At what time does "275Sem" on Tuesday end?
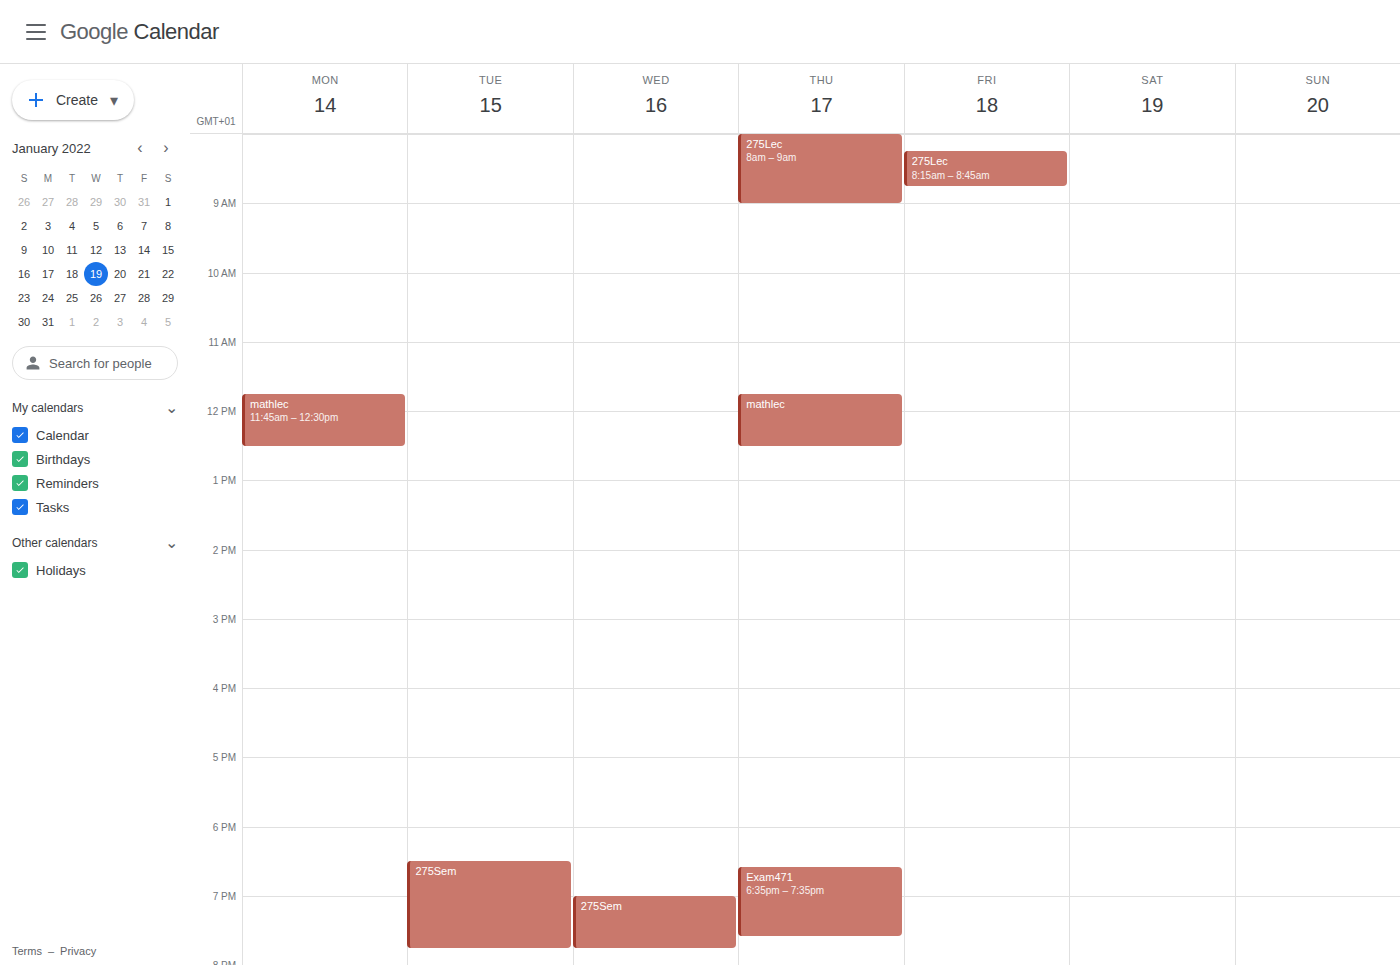
7:45 PM